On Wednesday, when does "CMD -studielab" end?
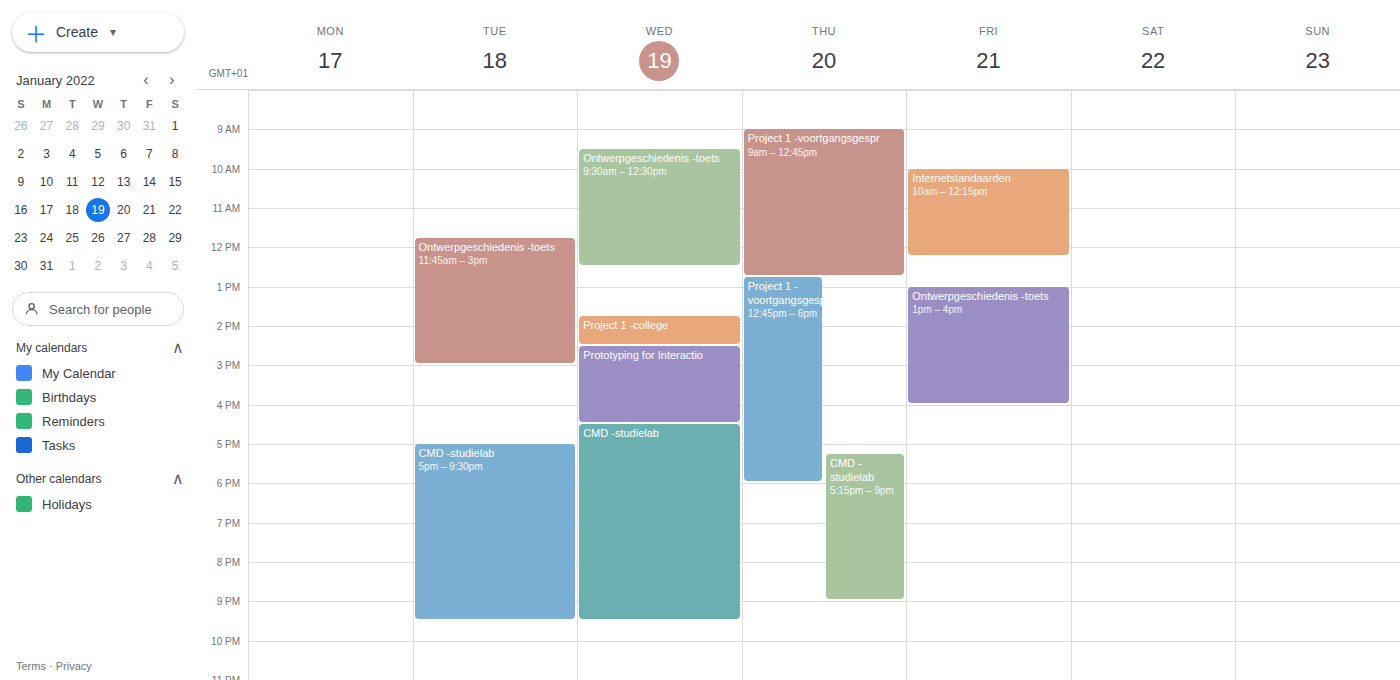
21:30